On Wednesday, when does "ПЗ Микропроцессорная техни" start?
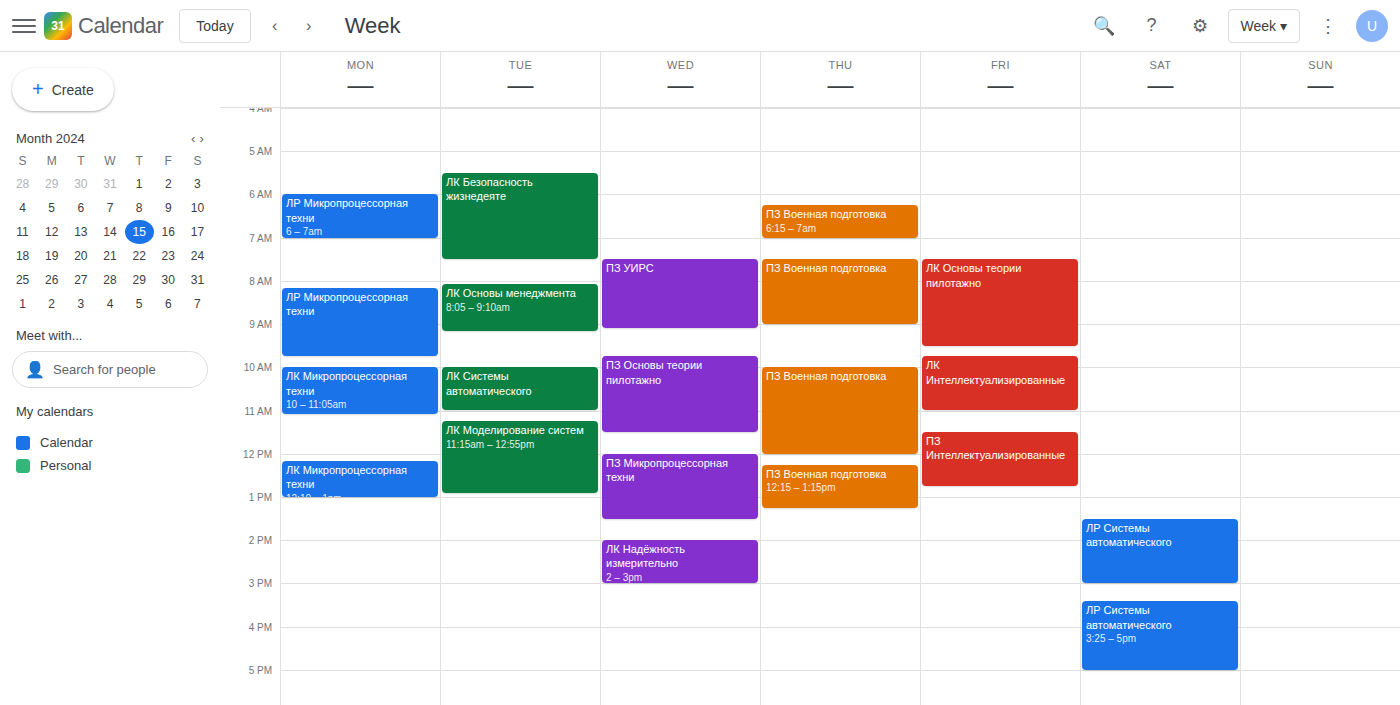
12:00 PM